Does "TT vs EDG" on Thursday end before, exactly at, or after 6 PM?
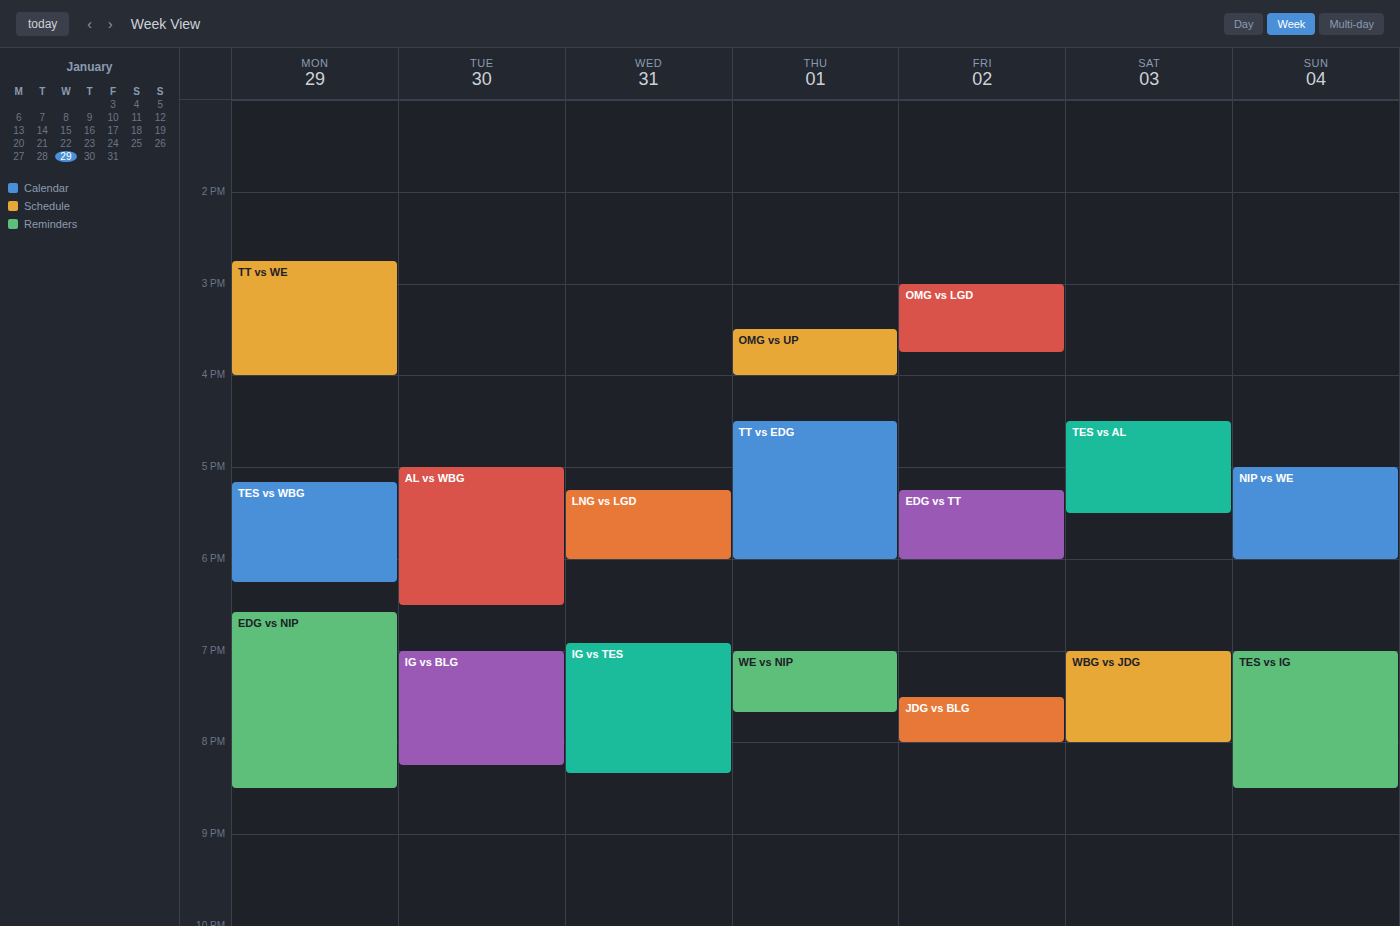
6:00 PM -- exactly at 6 PM, on the 6 PM line.